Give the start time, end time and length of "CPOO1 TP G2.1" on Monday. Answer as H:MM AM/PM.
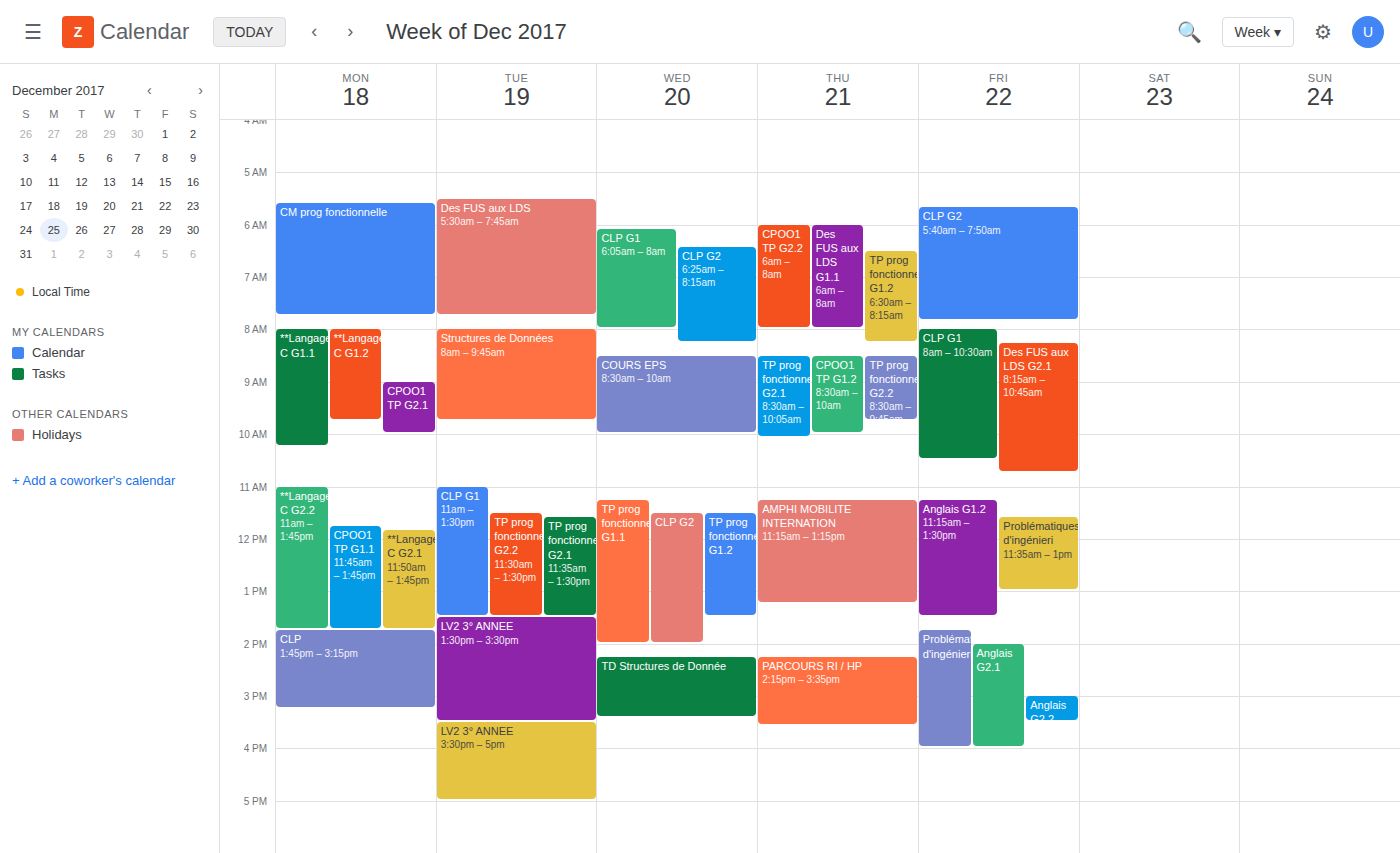
9:00 AM to 10:00 AM, 1 hour